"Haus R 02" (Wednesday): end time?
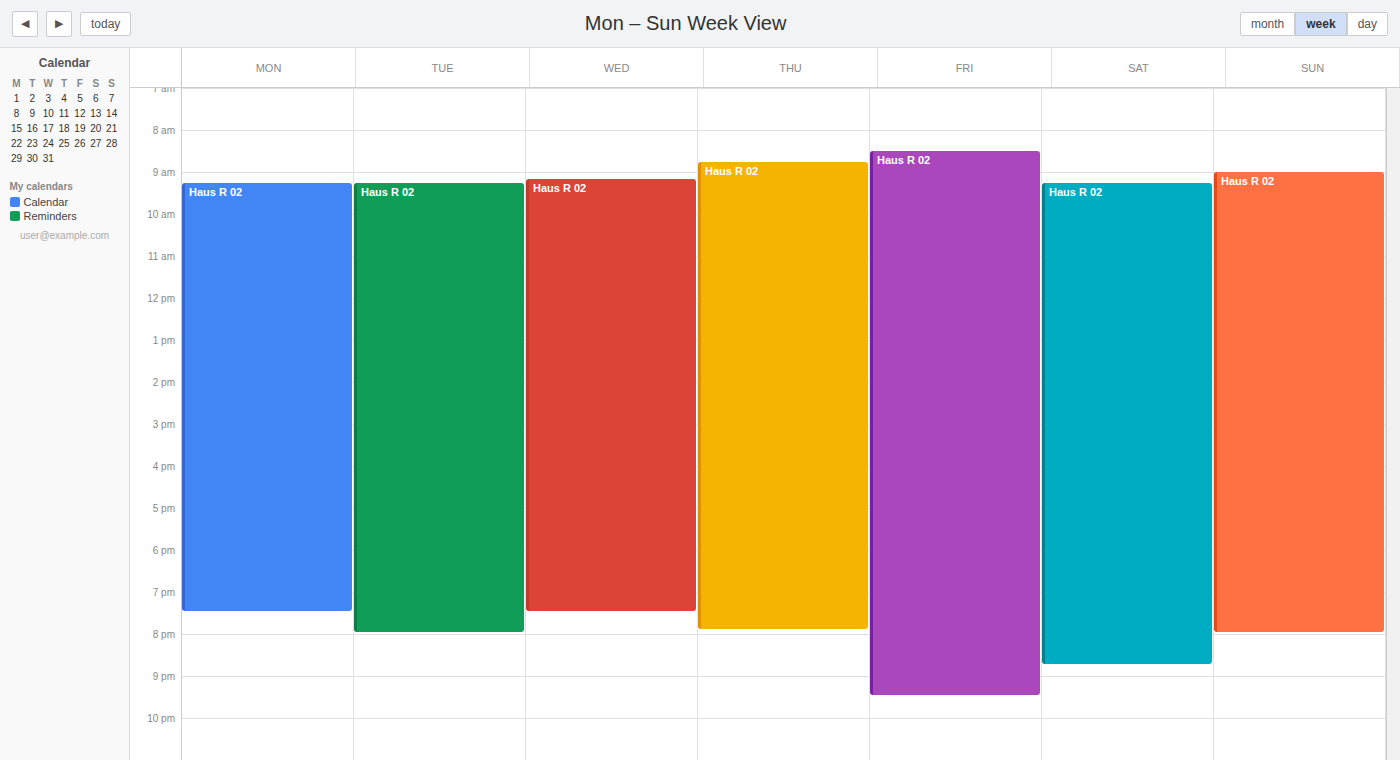
7:30 PM